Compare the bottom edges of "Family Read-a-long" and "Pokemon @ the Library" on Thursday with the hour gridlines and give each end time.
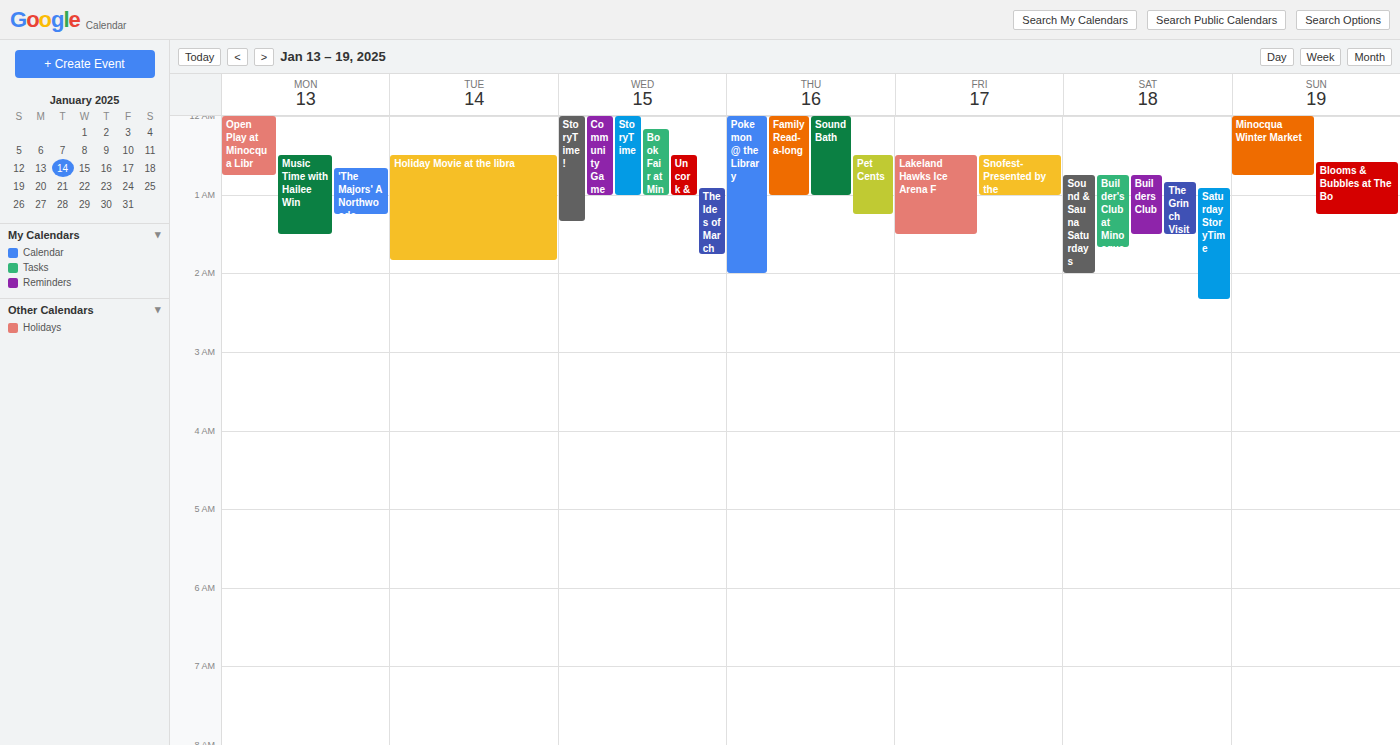
"Family Read-a-long": 1:00 AM, exactly on the 1 AM line. "Pokemon @ the Library": 2:00 AM, exactly on the 2 AM line.